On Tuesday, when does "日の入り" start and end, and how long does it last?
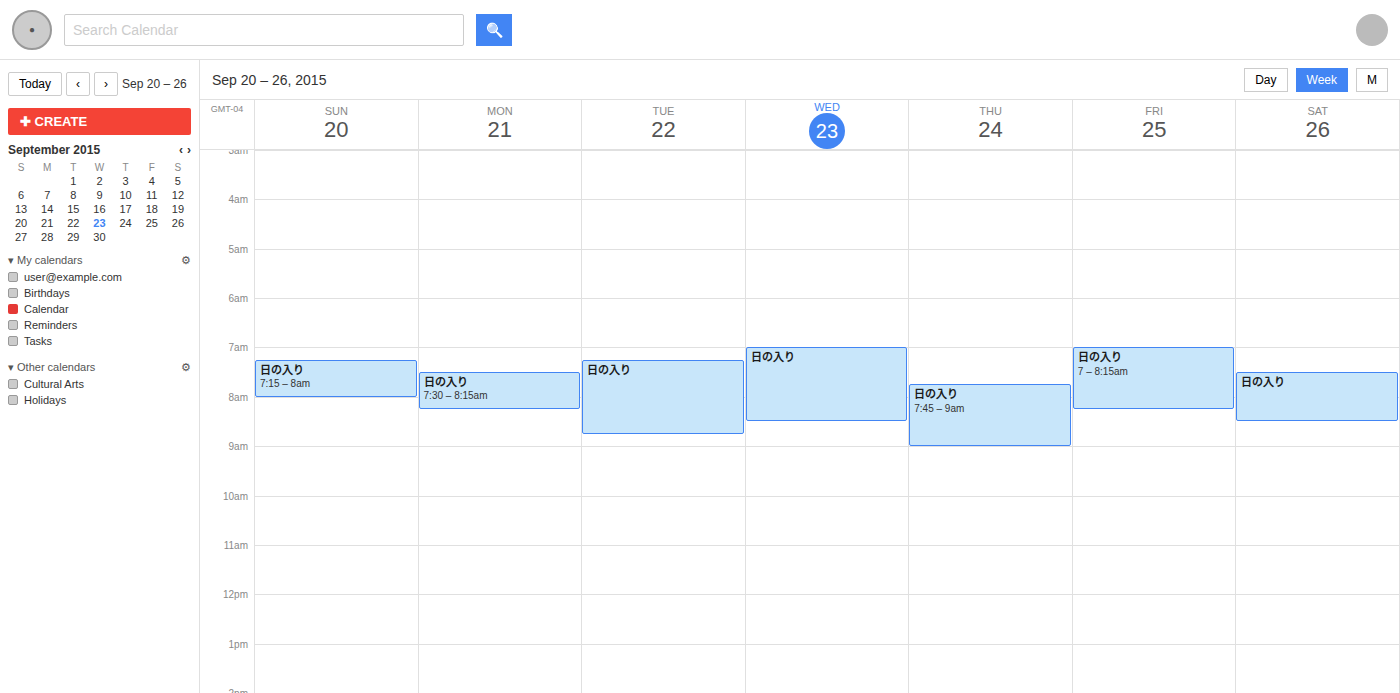
7:15 AM to 8:45 AM, 1 hour 30 minutes